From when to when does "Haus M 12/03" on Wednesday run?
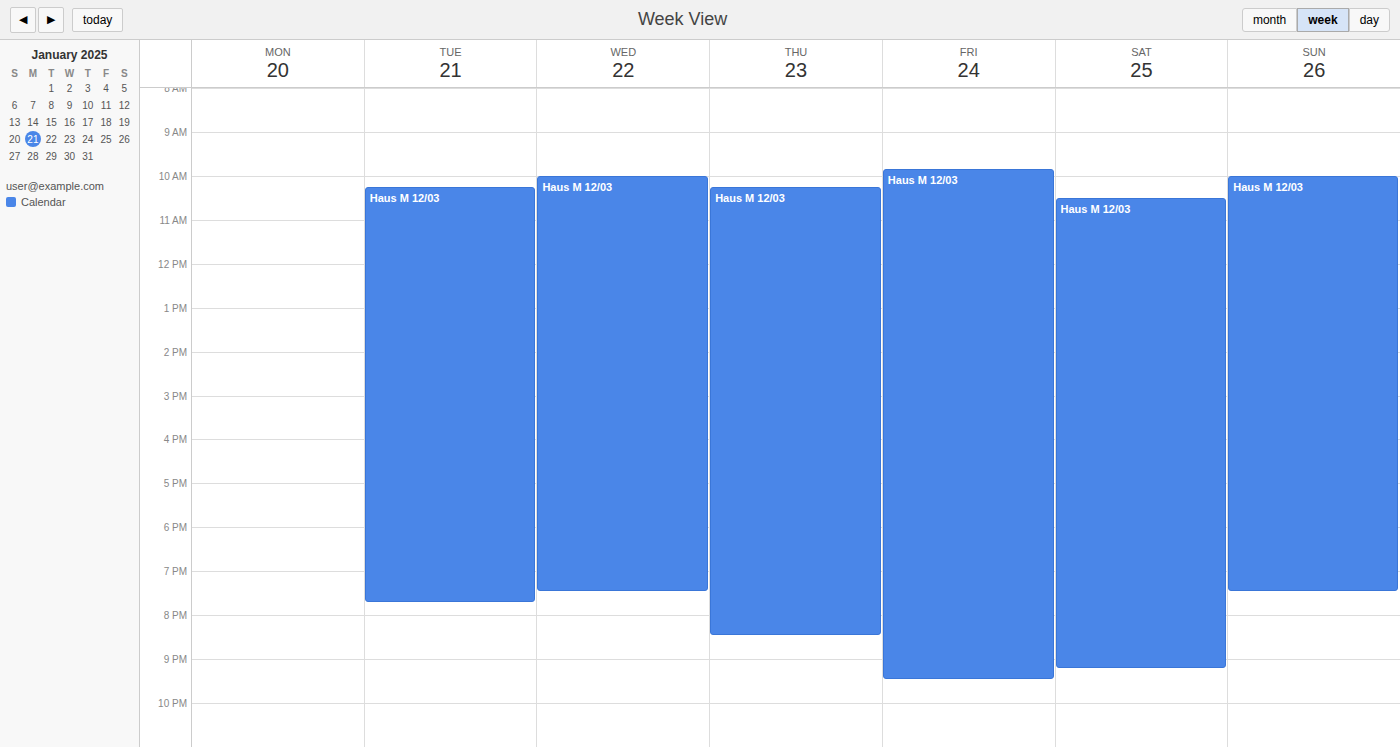
10:00 AM to 7:30 PM